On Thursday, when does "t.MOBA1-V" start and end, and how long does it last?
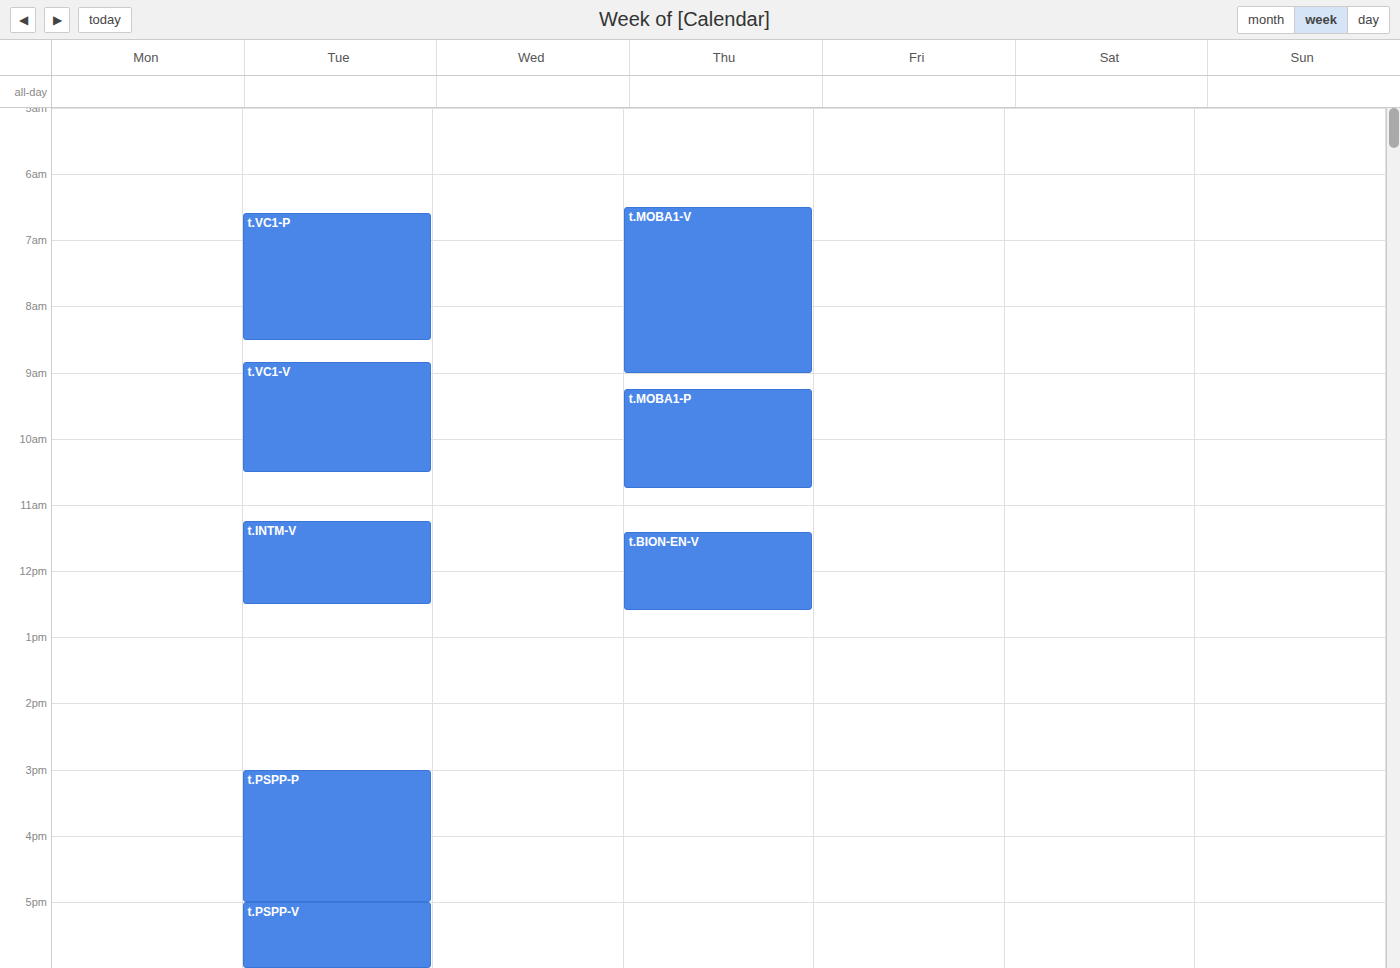
6:30 AM to 9:00 AM, 2 hours 30 minutes